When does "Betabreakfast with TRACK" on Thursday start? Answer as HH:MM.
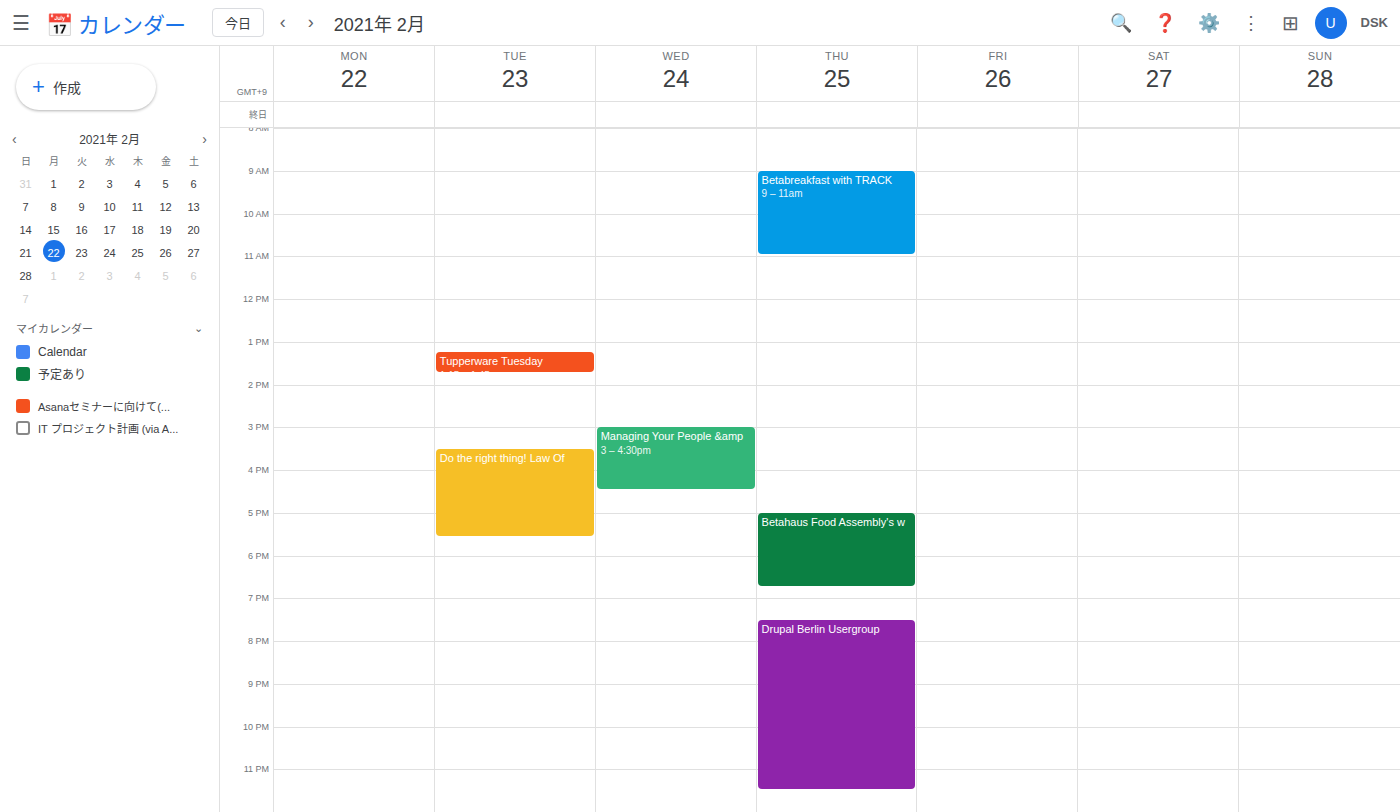
09:00